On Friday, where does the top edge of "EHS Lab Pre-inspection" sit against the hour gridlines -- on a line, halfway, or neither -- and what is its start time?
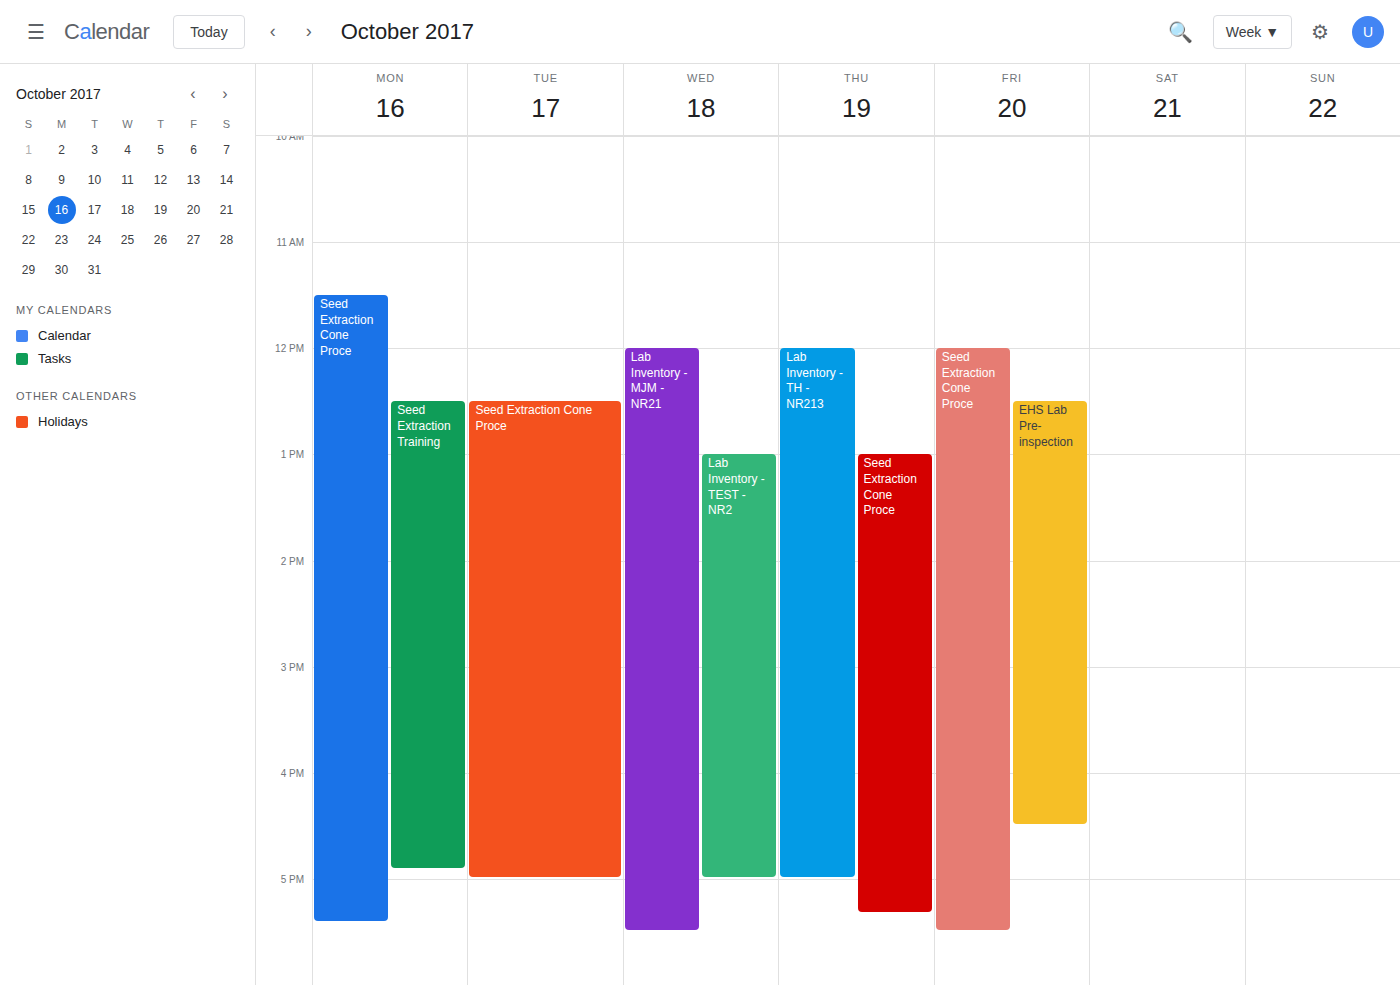
12:30 PM -- halfway between the 12 PM and 1 PM lines.